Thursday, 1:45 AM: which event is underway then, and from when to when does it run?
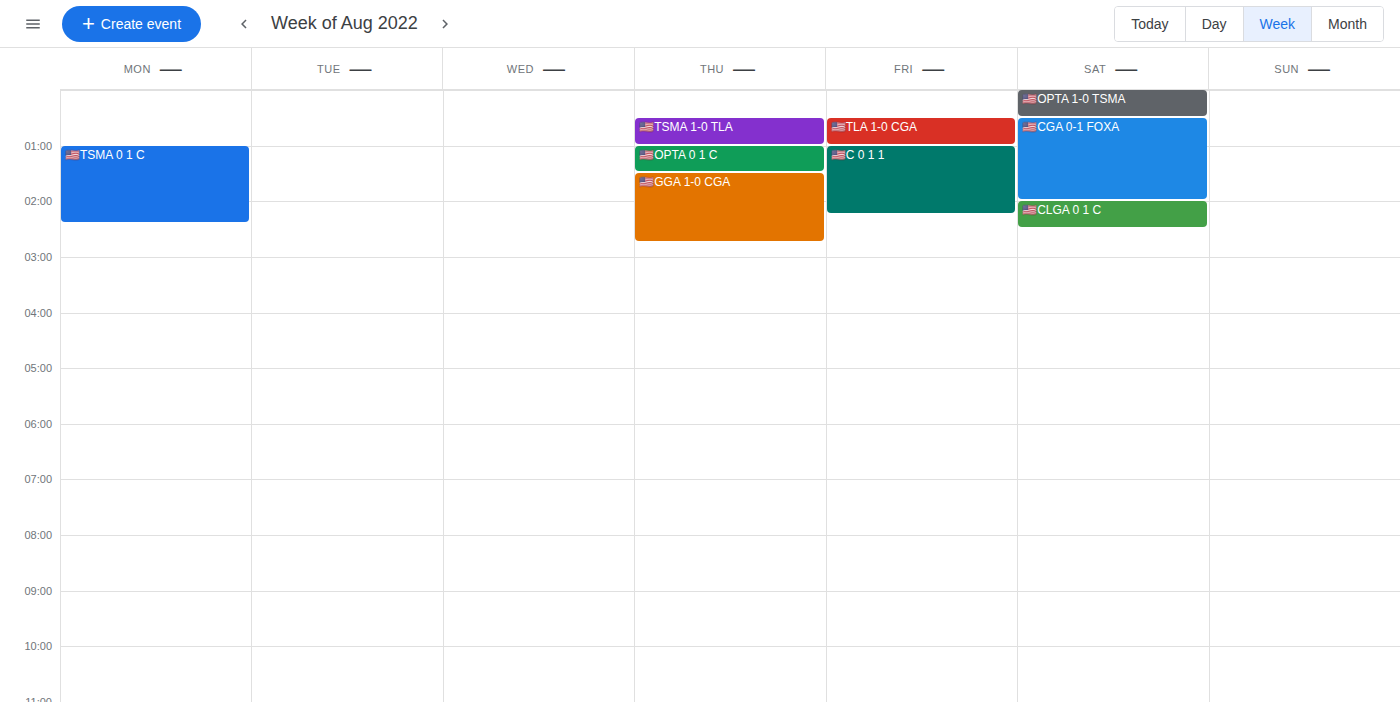
"🇺🇸GGA 1-0 CGA", 1:30 AM to 2:45 AM